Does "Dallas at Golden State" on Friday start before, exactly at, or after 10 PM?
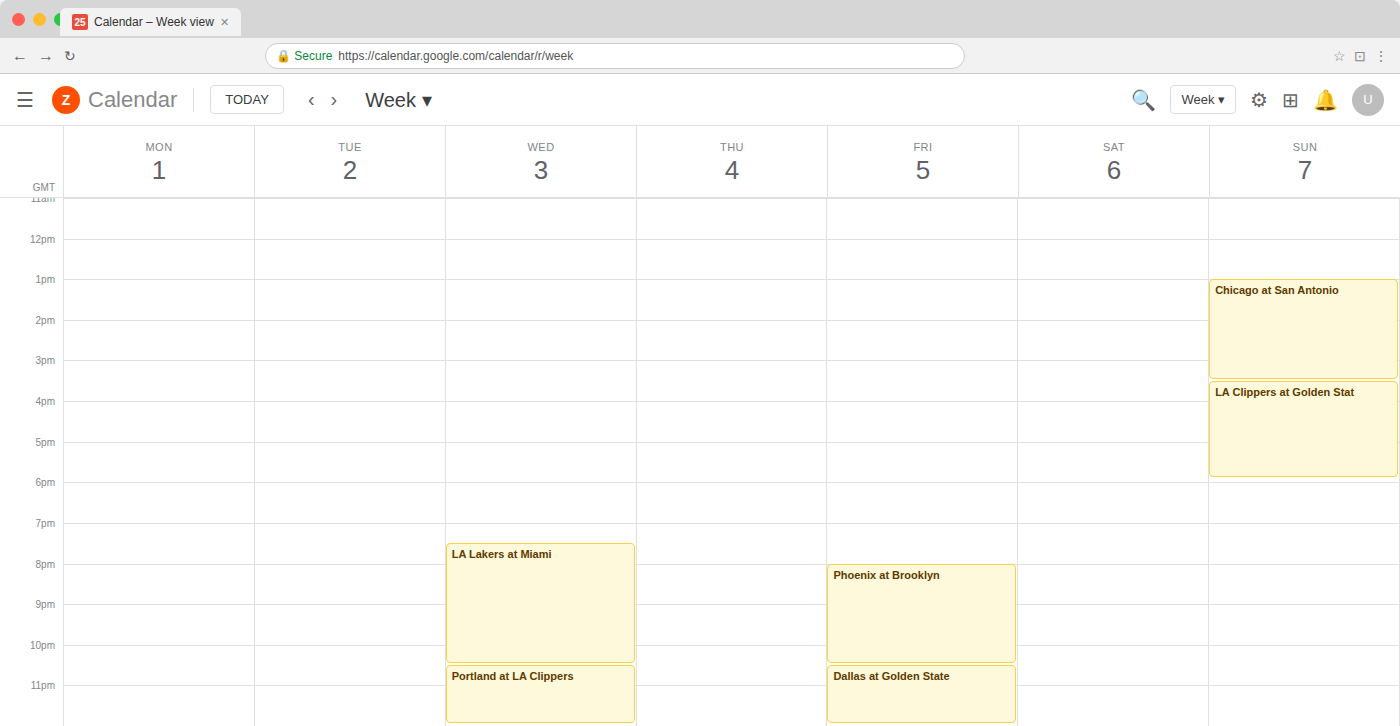
10:30 PM -- after 10 PM, 30 minutes below the 10 PM line.